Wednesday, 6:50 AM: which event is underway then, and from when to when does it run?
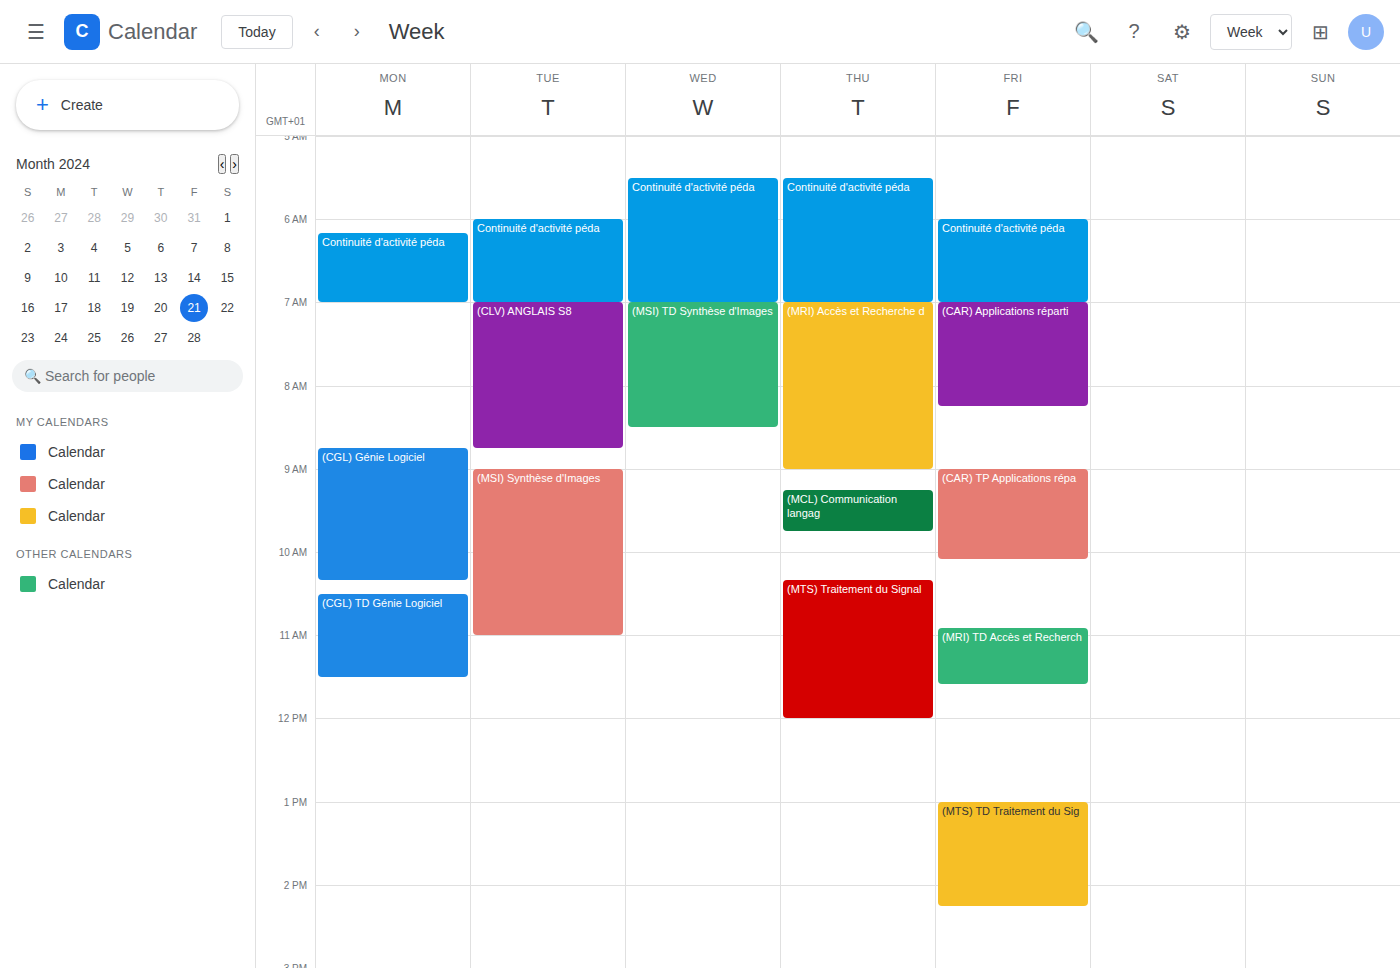
"Continuité d'activité péda", 5:30 AM to 7:00 AM